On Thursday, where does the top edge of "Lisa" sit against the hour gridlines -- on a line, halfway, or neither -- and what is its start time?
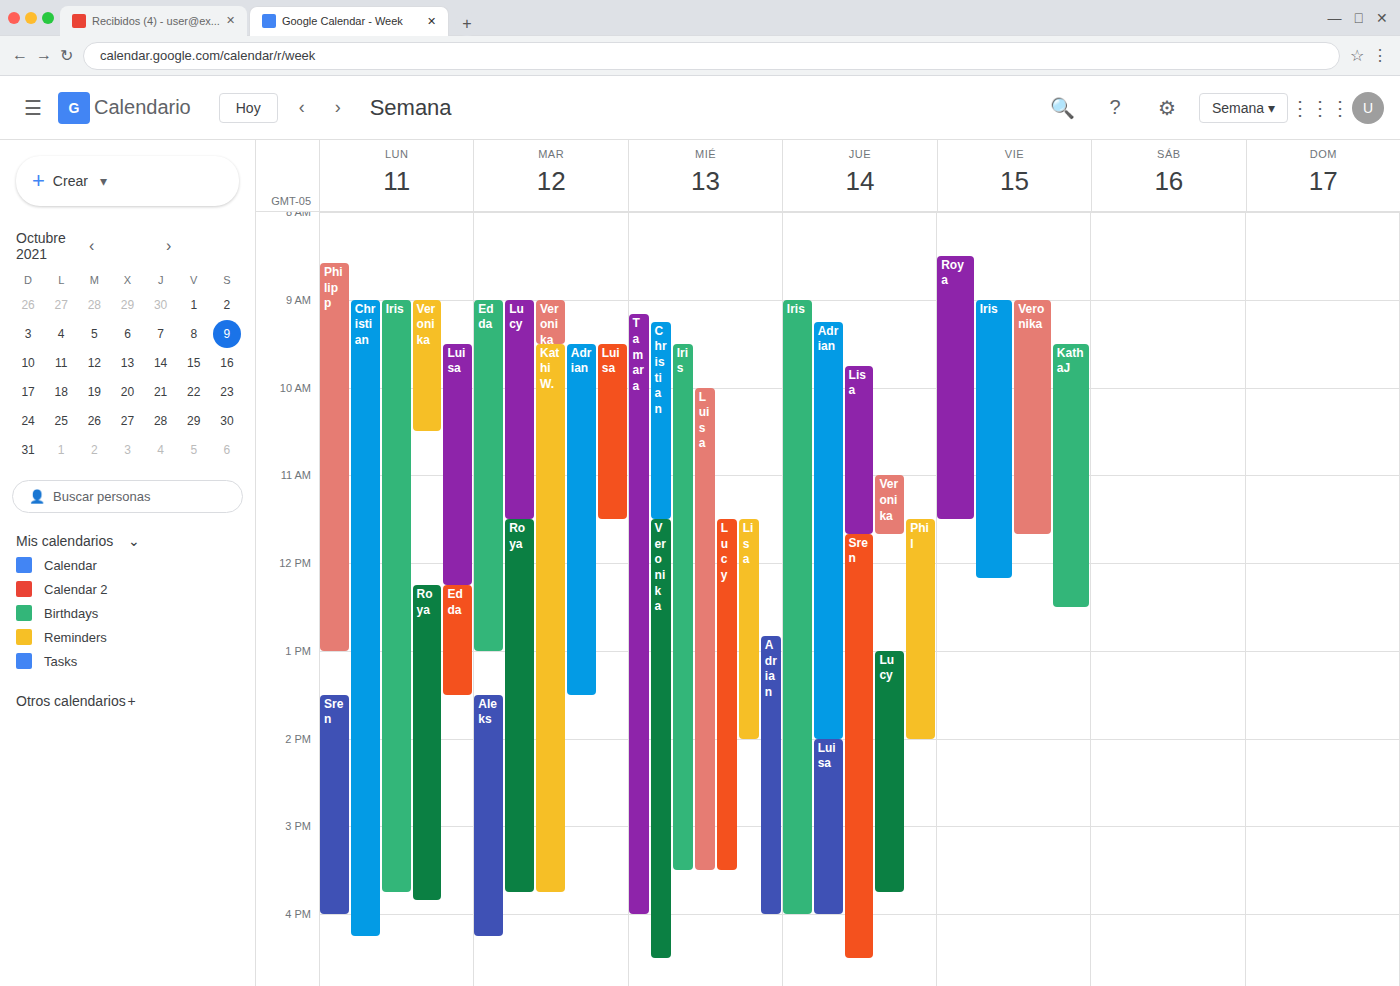
9:45 AM -- neither: three quarters of the way from the 9 AM line to the 10 AM line.